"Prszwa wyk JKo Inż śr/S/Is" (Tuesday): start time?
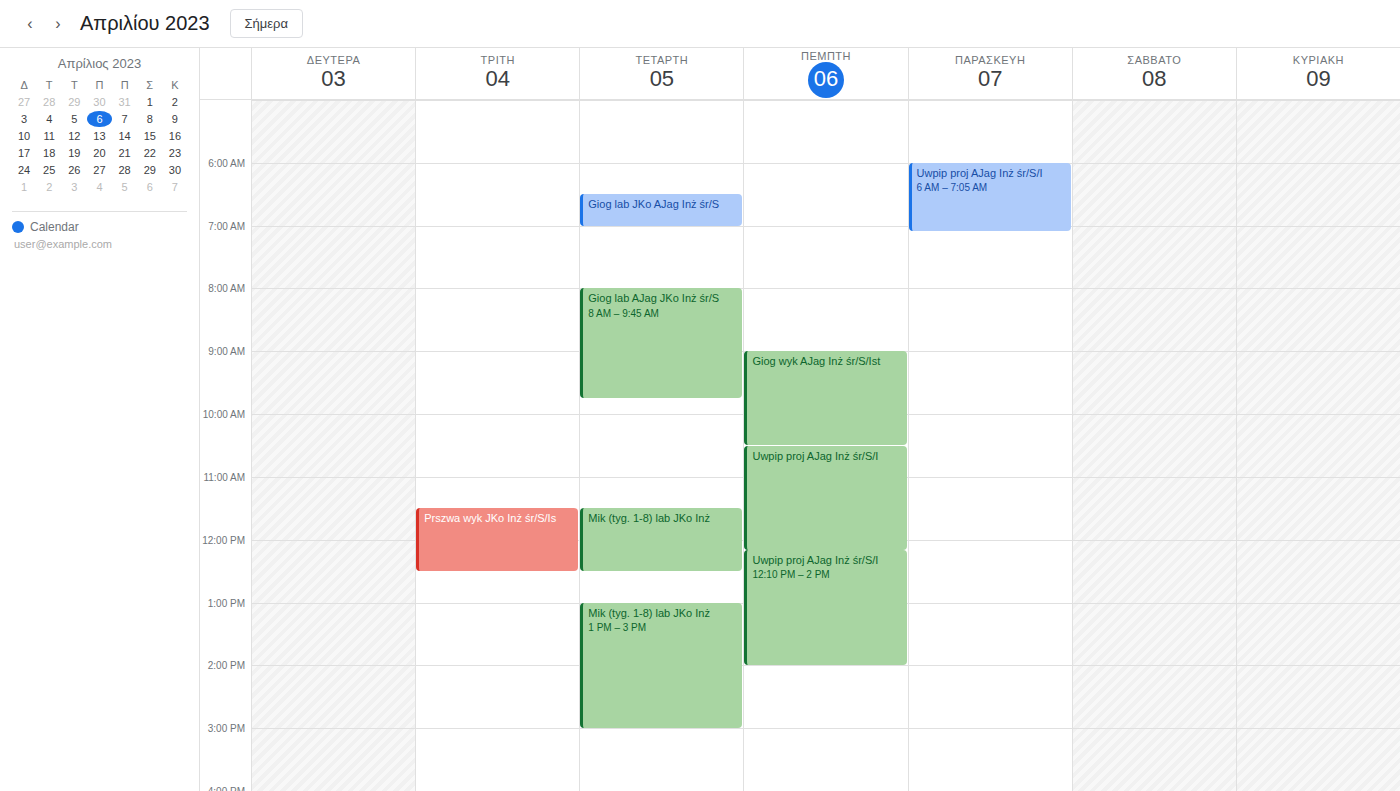
11:30 AM